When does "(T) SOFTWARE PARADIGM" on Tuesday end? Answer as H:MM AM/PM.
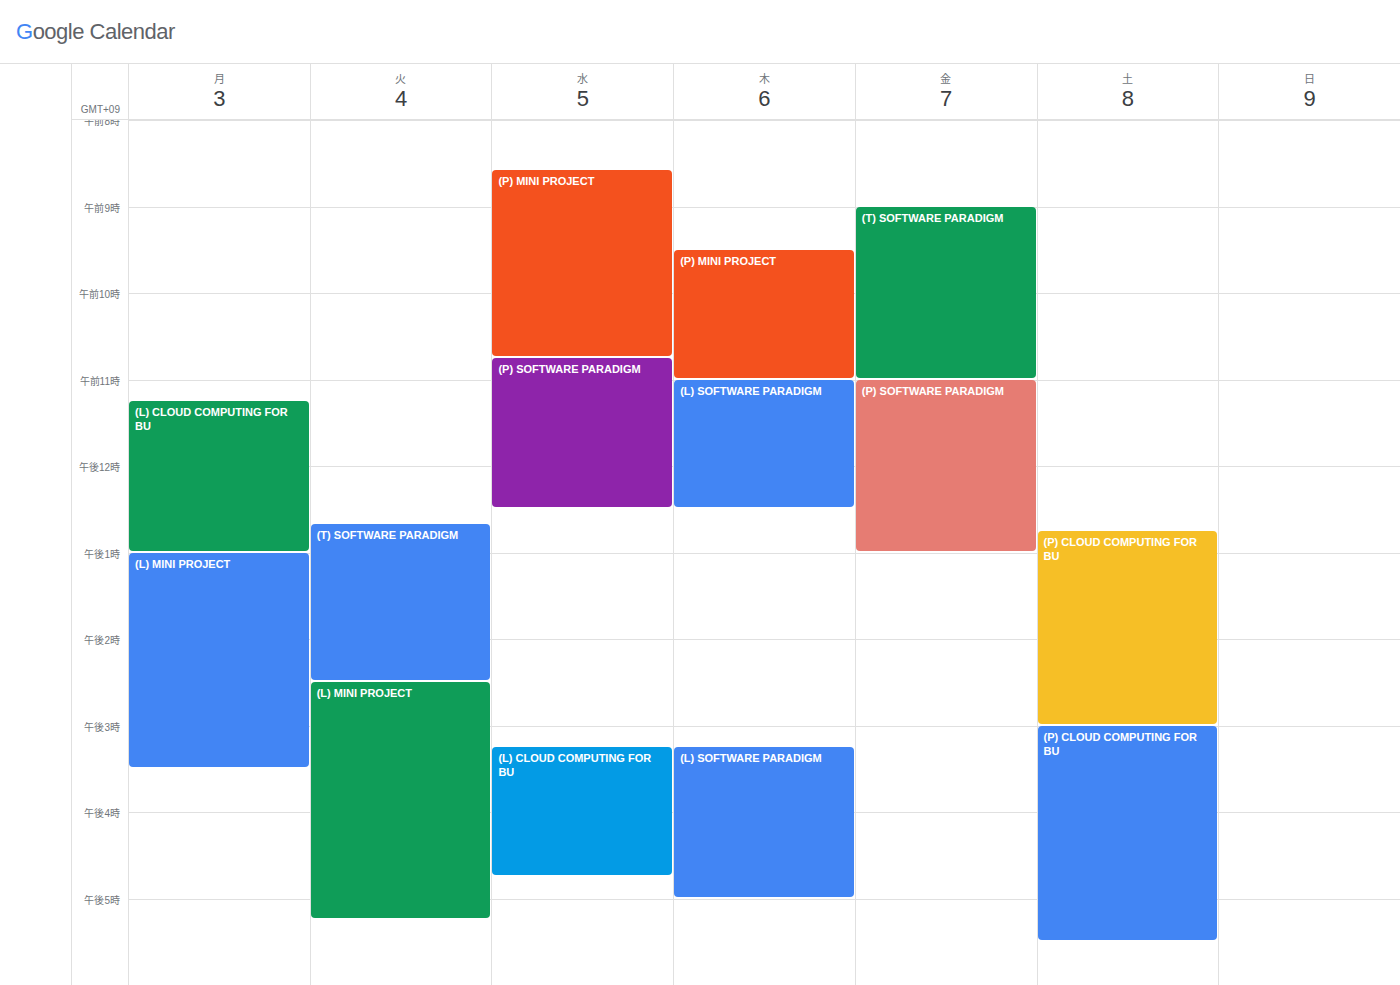
2:30 PM